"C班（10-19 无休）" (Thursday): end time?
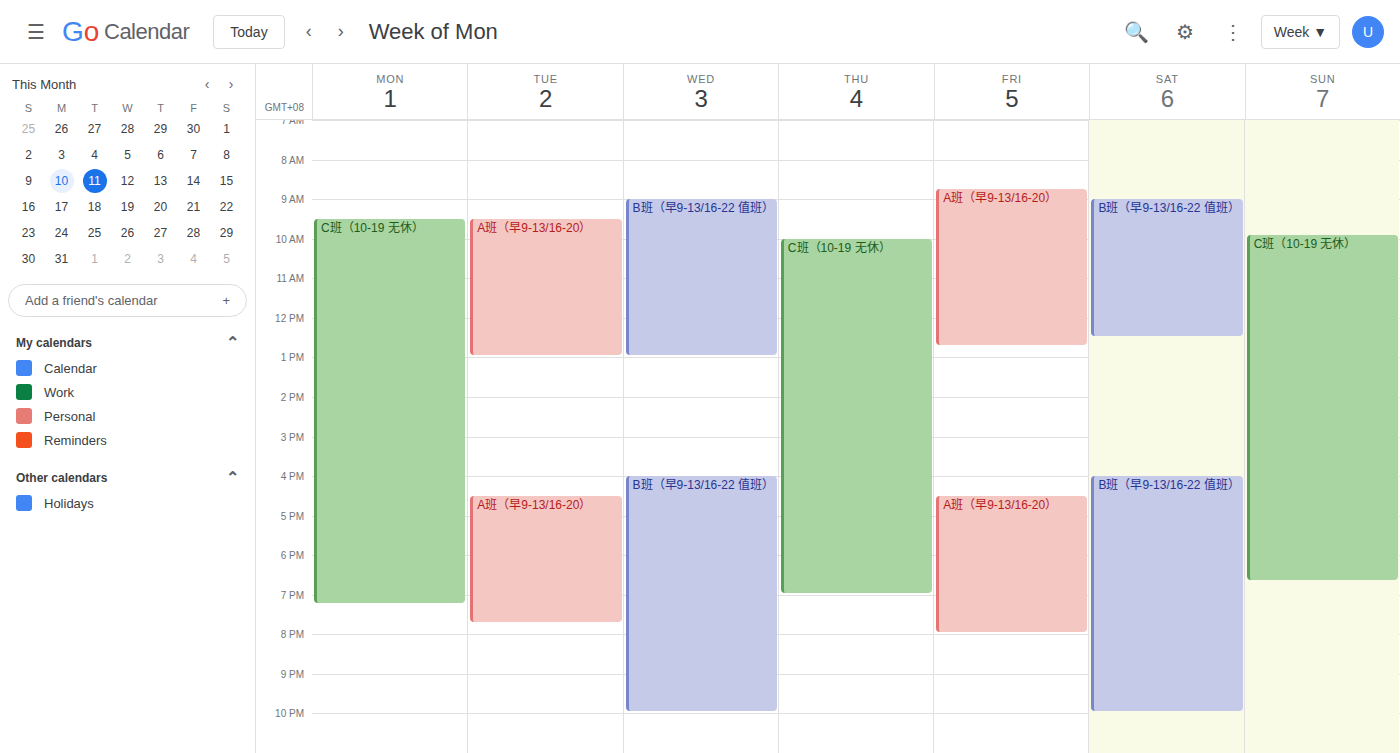
7:00 PM